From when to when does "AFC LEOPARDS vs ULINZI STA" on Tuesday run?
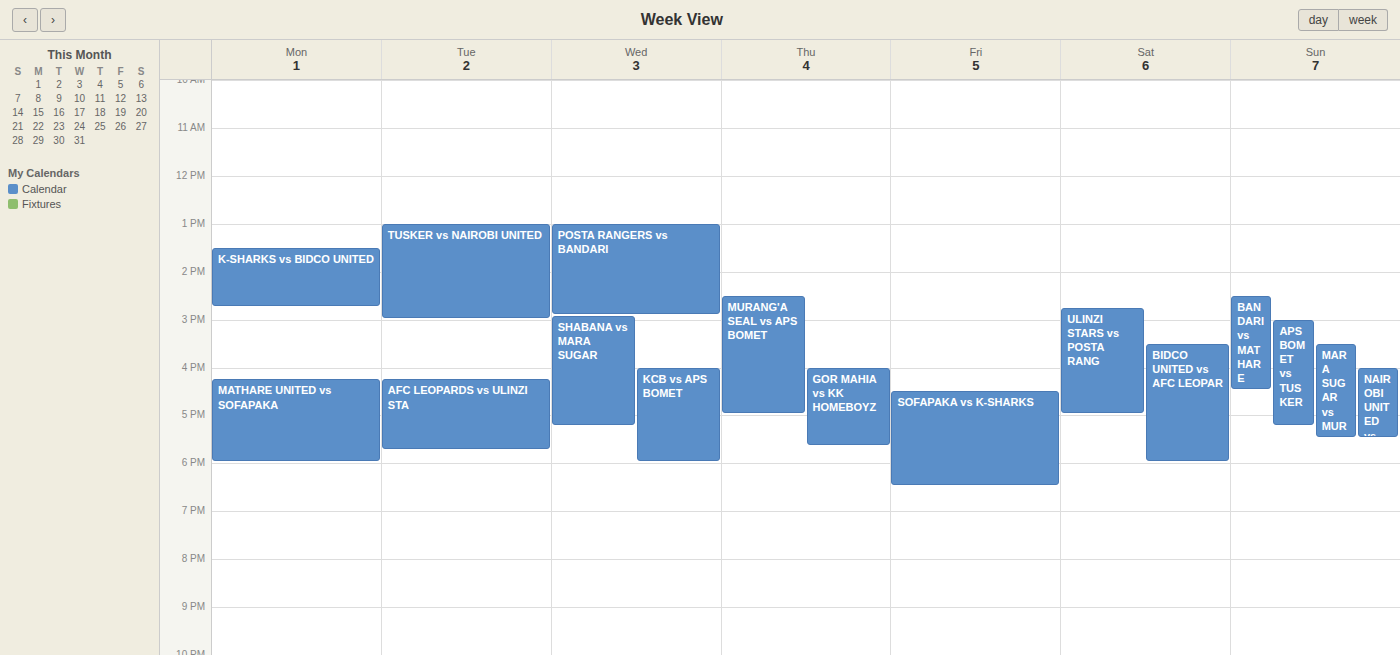
4:15 PM to 5:45 PM